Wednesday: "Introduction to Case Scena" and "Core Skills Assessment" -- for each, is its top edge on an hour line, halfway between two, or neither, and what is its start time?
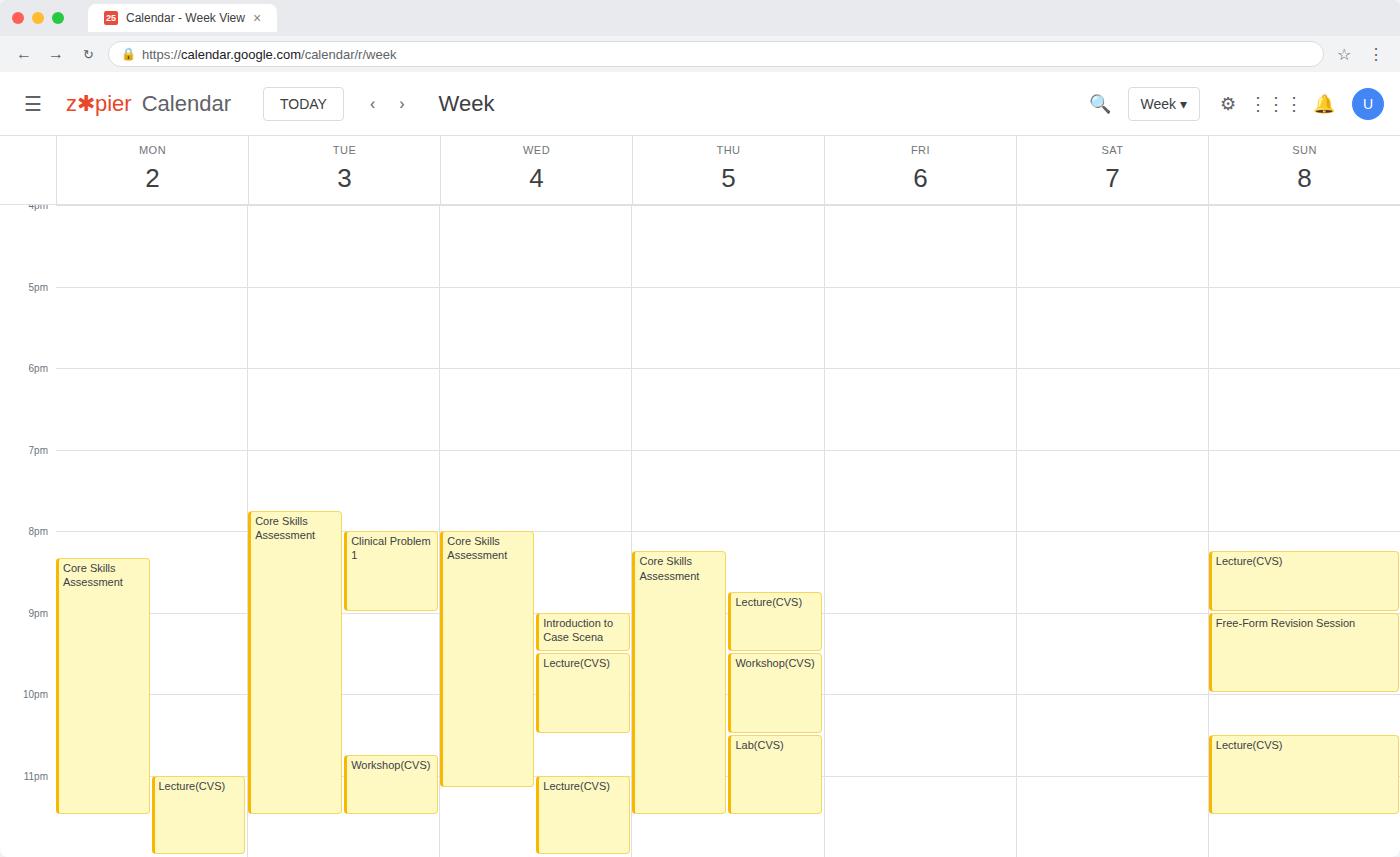
"Introduction to Case Scena": 21:00, exactly on the 21:00 line. "Core Skills Assessment": 20:00, exactly on the 20:00 line.